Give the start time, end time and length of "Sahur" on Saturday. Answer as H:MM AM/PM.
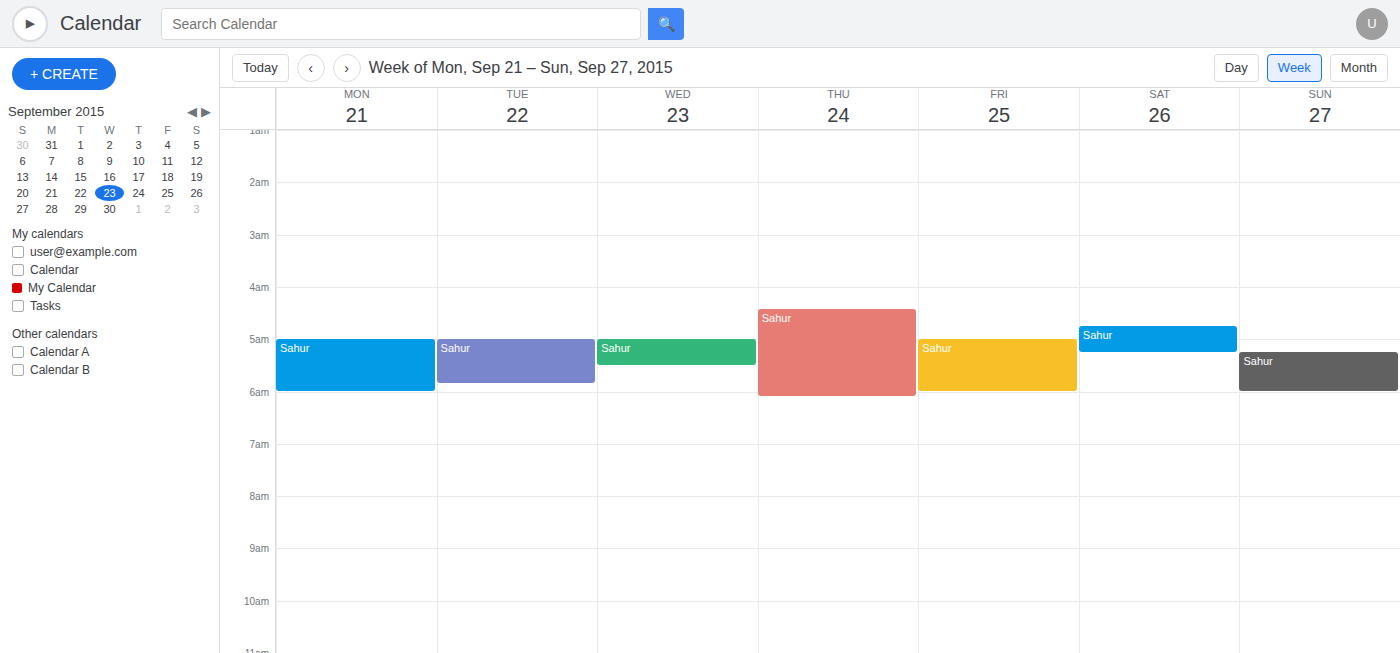
4:45 AM to 5:15 AM, 30 minutes